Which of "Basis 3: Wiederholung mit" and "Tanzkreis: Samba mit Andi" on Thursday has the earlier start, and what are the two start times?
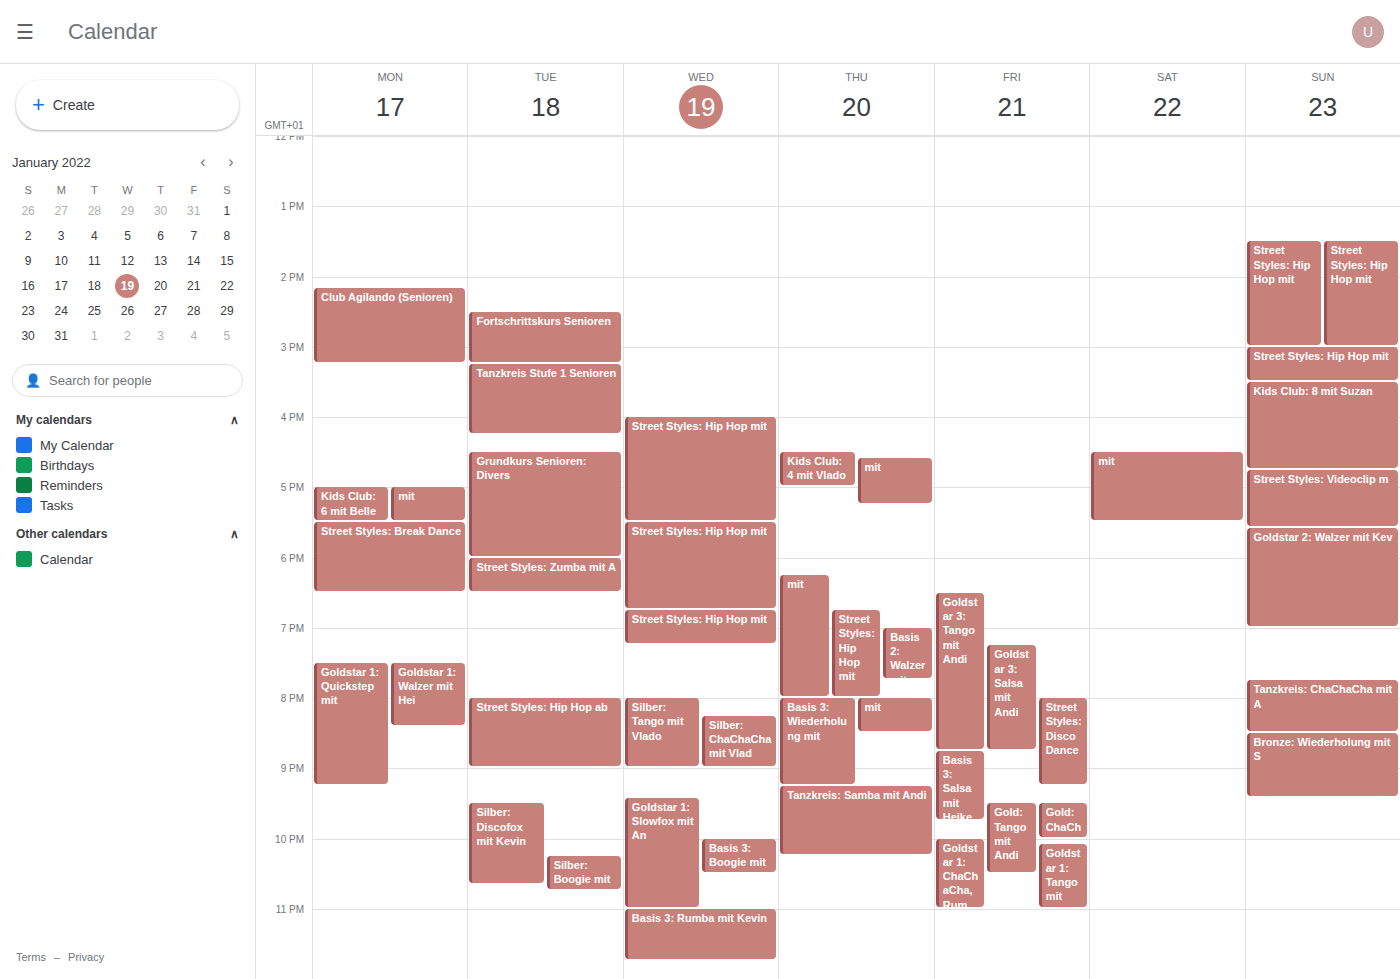
"Basis 3: Wiederholung mit" 8:00 PM; "Tanzkreis: Samba mit Andi" 9:15 PM.